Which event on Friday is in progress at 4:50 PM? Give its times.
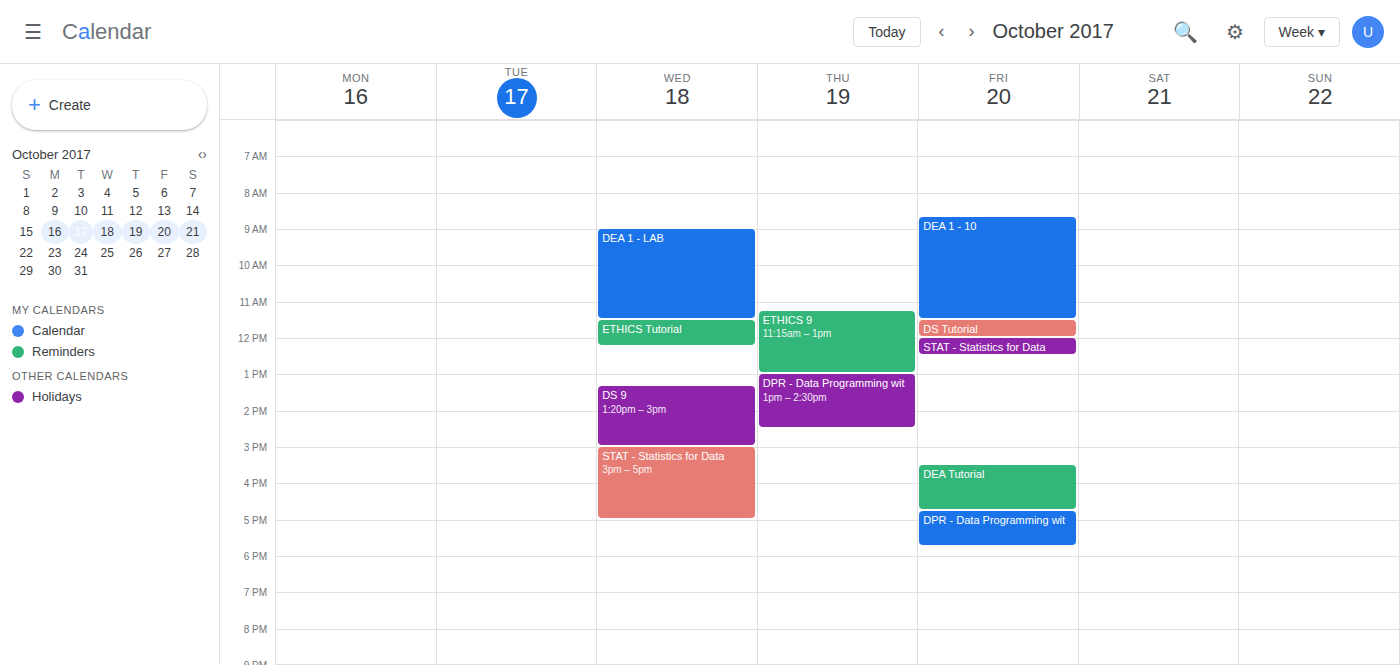
"DPR - Data Programming wit", 4:45 PM to 5:45 PM